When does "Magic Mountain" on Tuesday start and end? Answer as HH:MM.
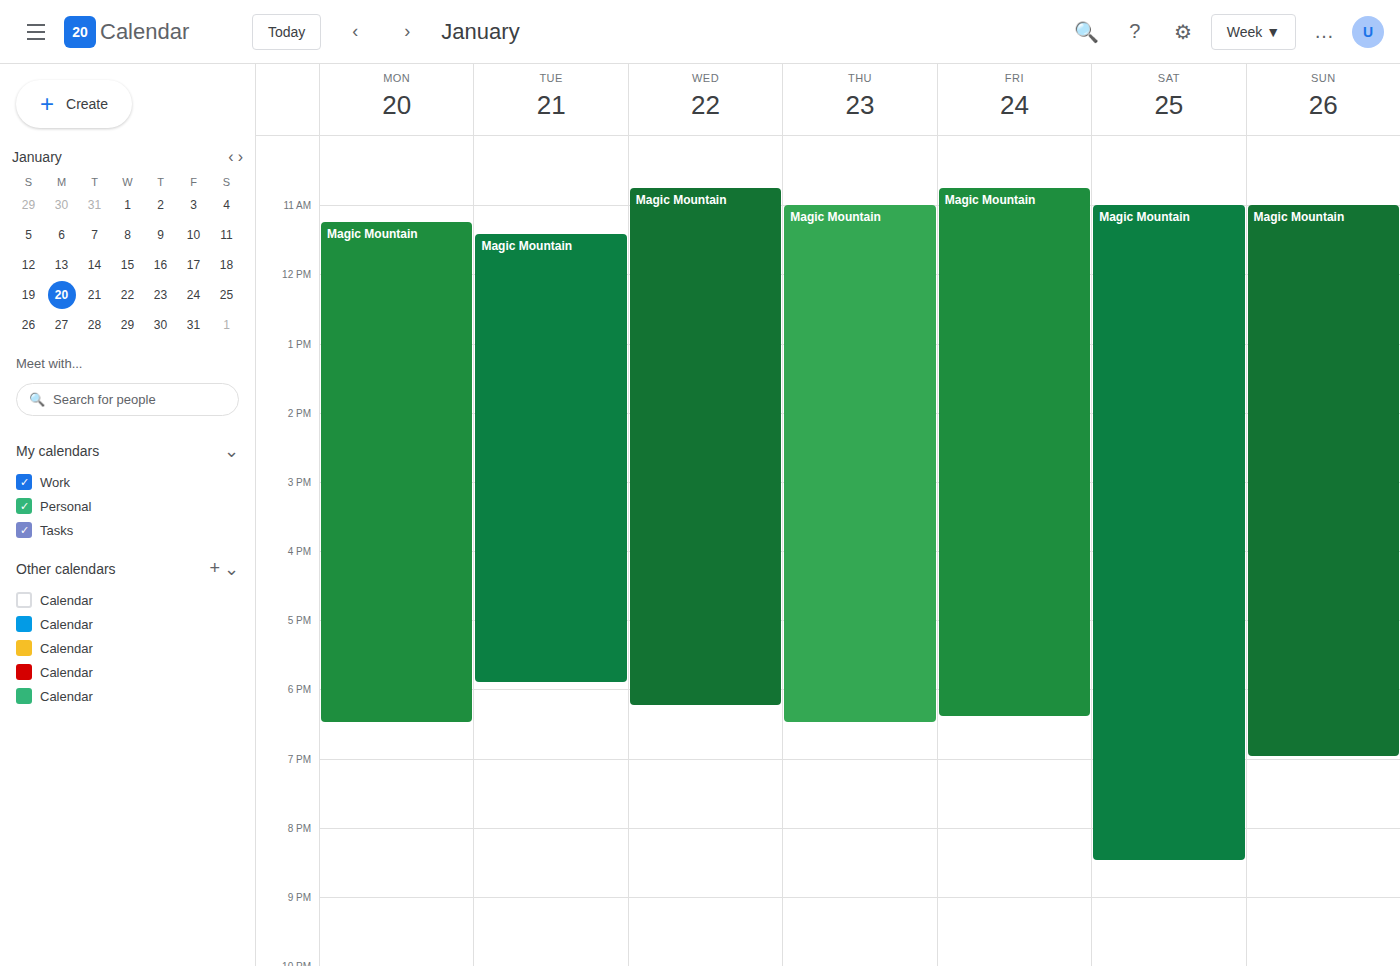
11:25 to 17:55